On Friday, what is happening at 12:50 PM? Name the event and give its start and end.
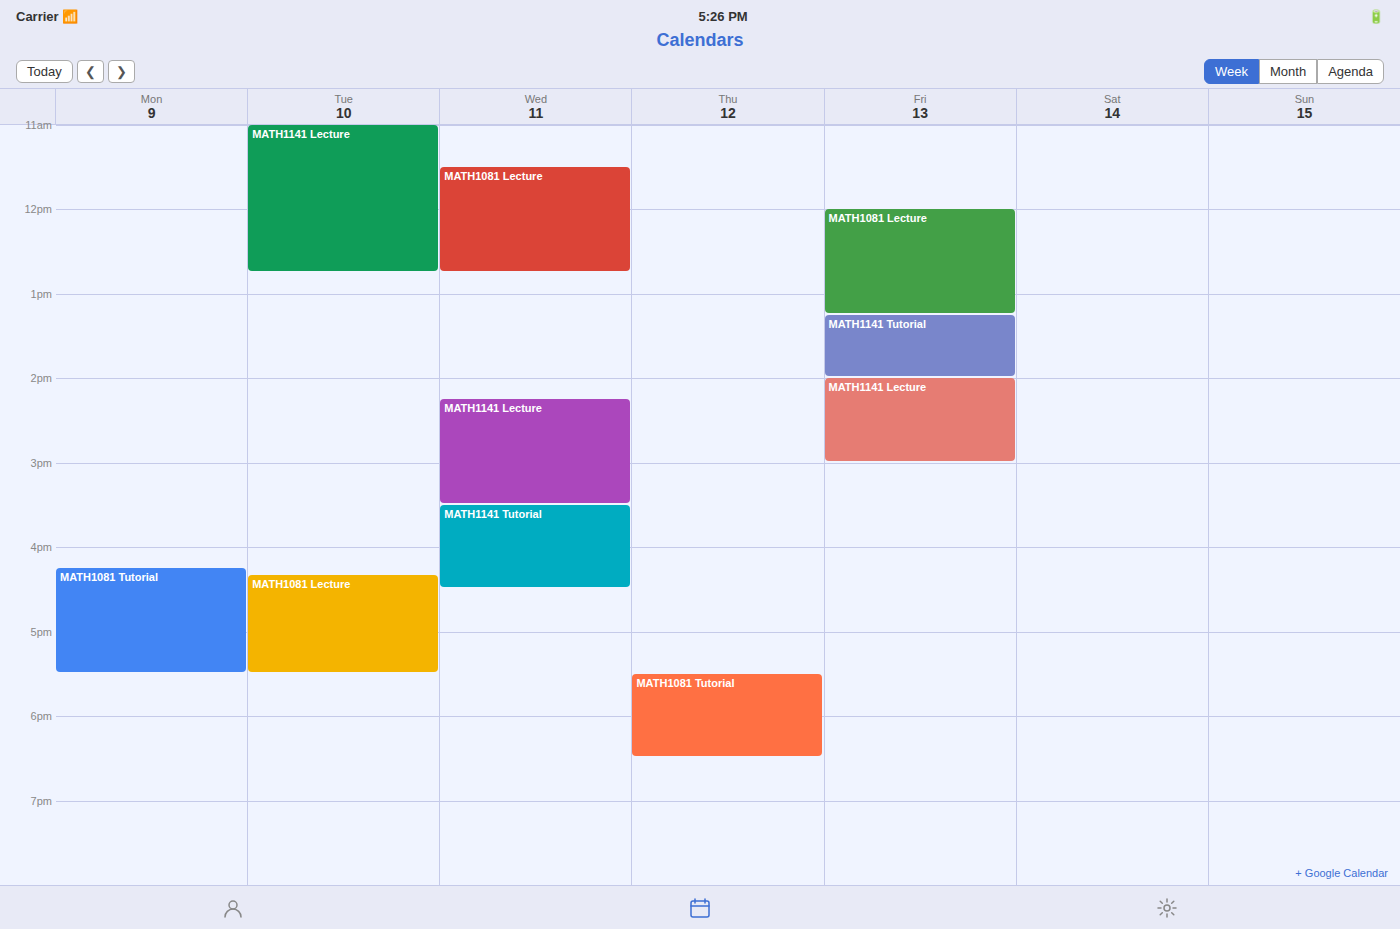
"MATH1081 Lecture", 12:00 PM to 1:15 PM